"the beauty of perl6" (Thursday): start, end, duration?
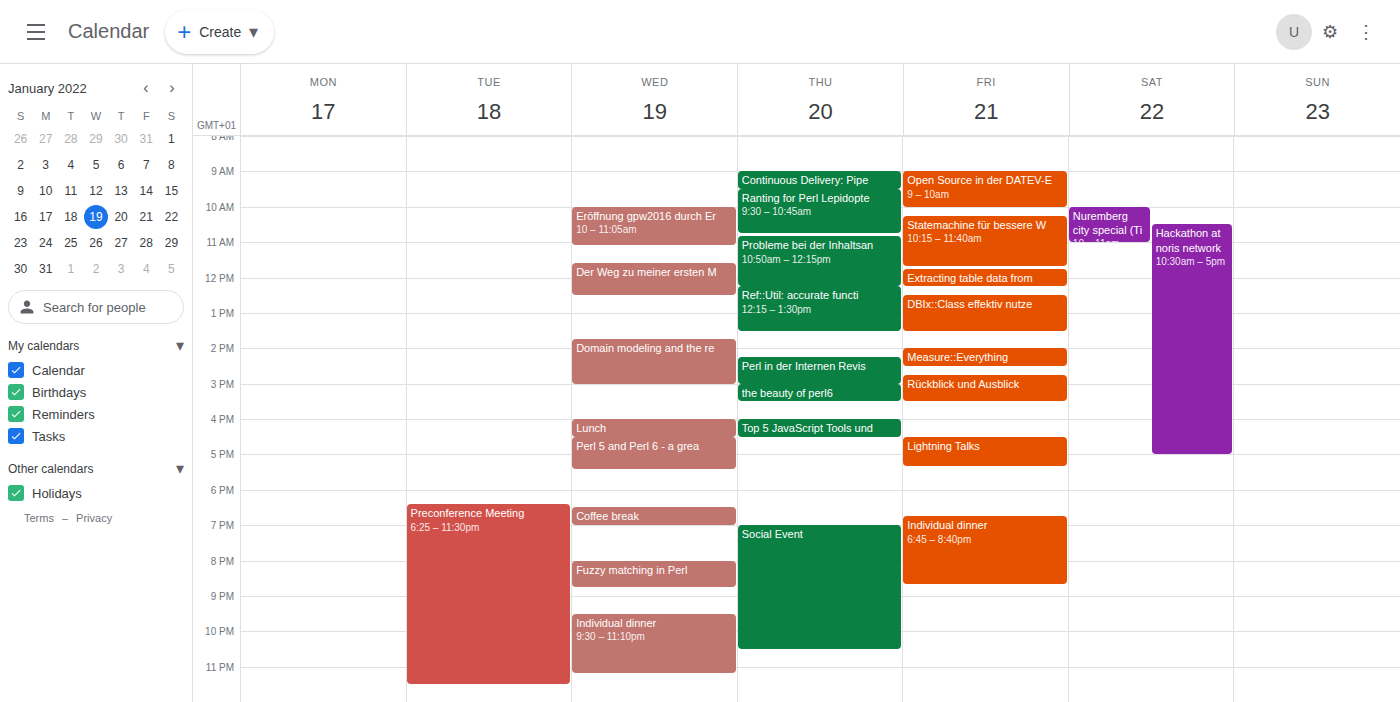
3:00 PM to 3:30 PM, 30 minutes